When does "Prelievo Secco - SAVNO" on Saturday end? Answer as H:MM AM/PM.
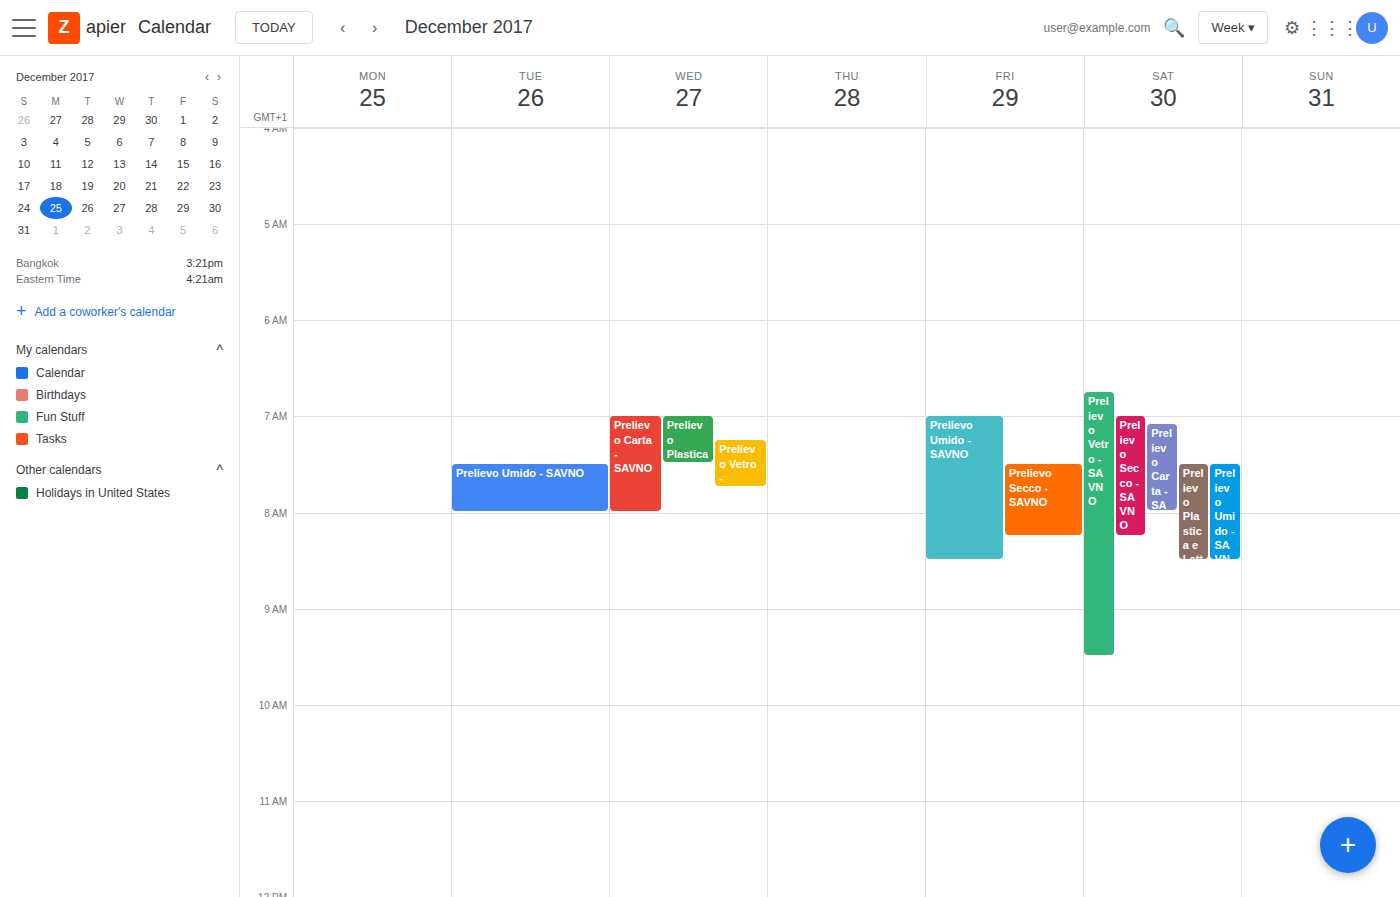
8:15 AM